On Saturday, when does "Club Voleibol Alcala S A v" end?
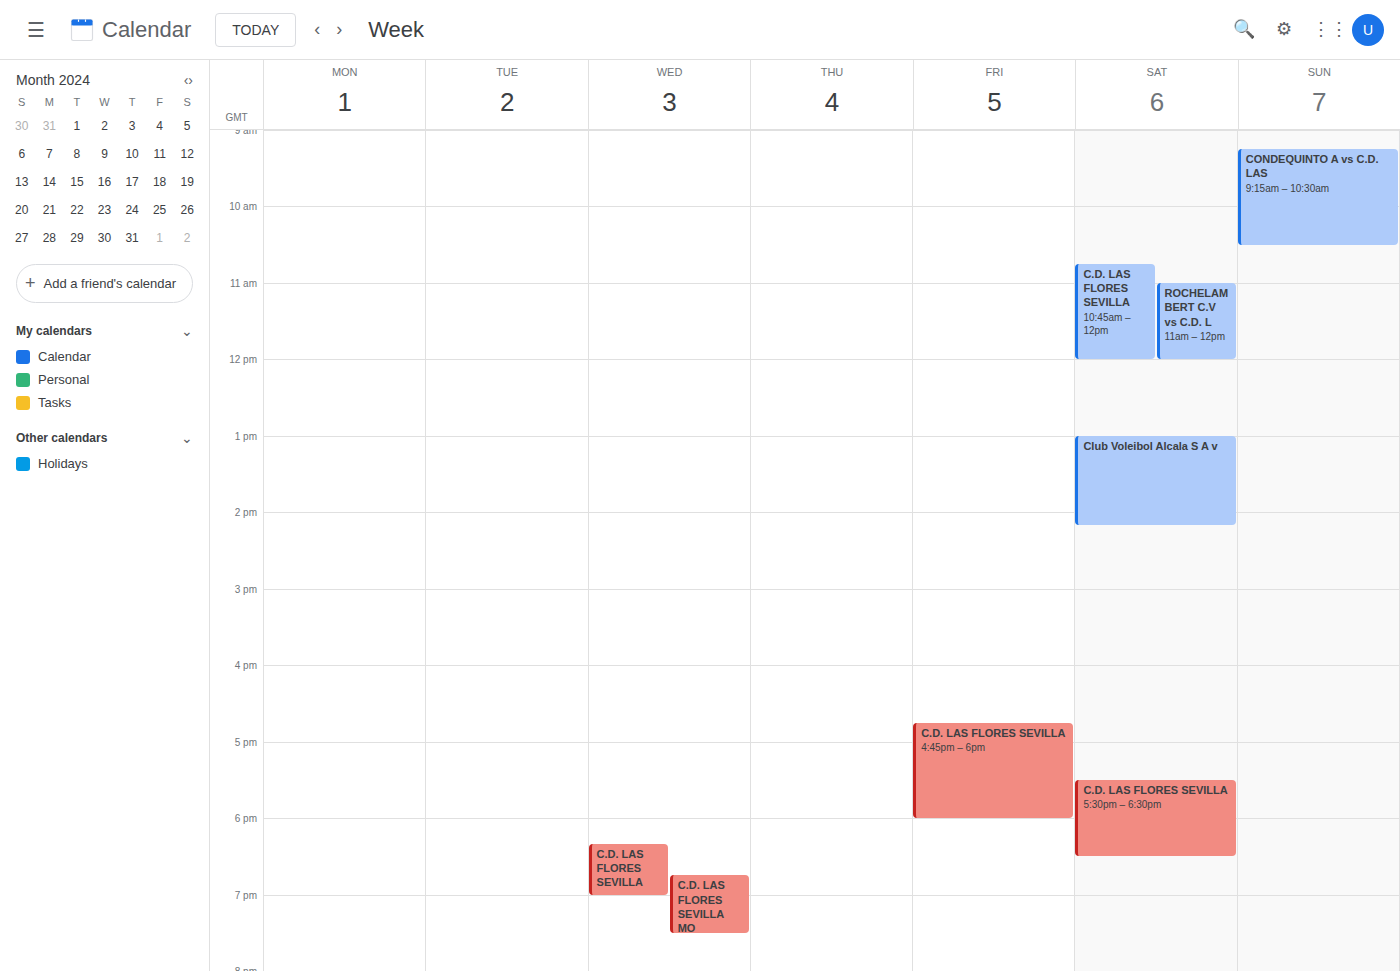
2:10 PM